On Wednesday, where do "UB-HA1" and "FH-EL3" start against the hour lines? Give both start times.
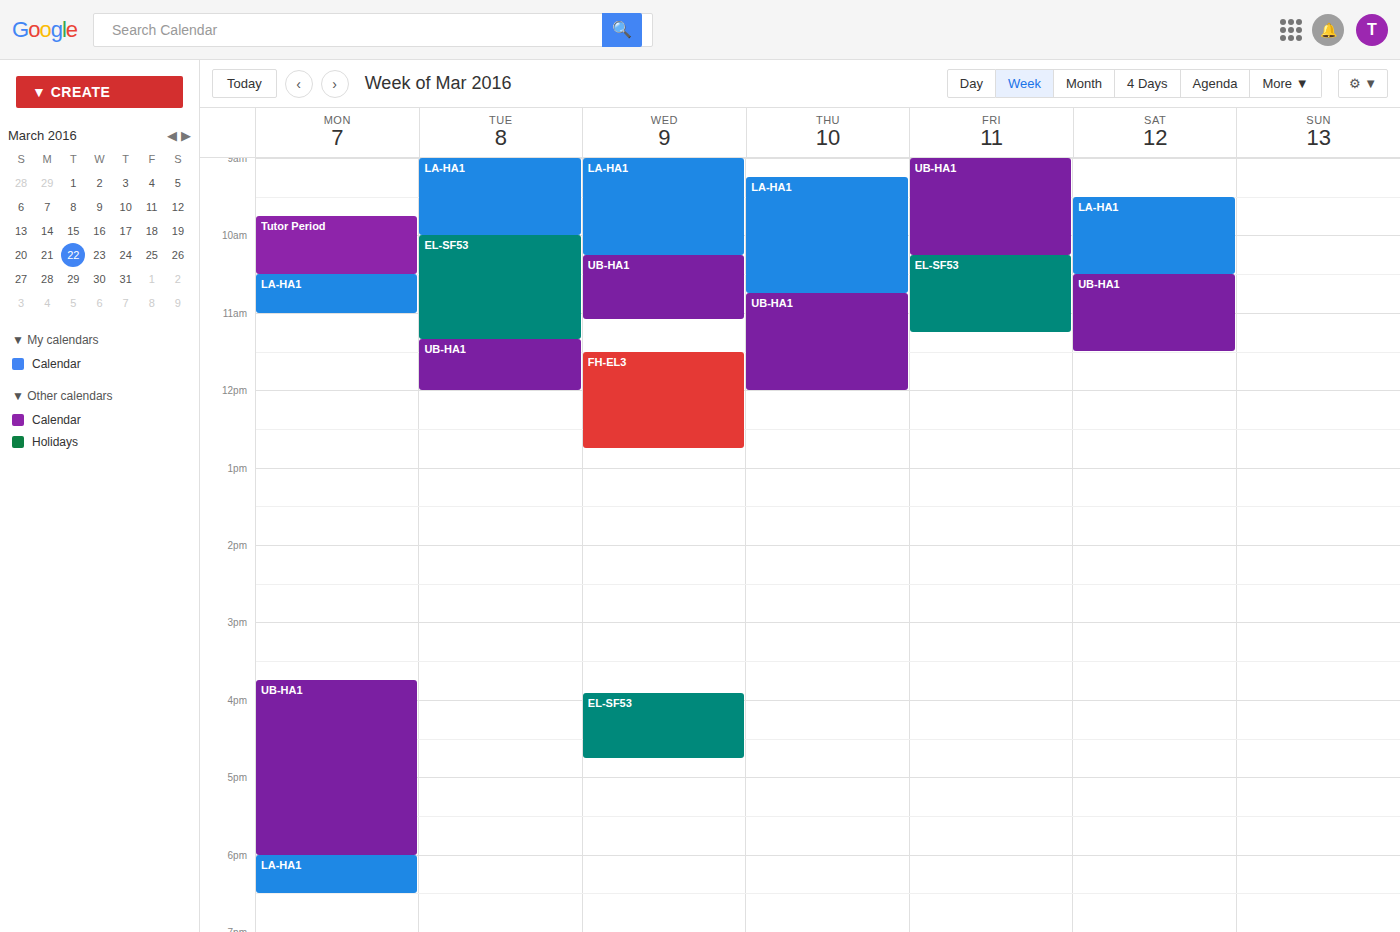
"UB-HA1": 10:15 AM, neither: a quarter of the way from the 10 AM line to the 11 AM line. "FH-EL3": 11:30 AM, halfway between the 11 AM and 12 PM lines.